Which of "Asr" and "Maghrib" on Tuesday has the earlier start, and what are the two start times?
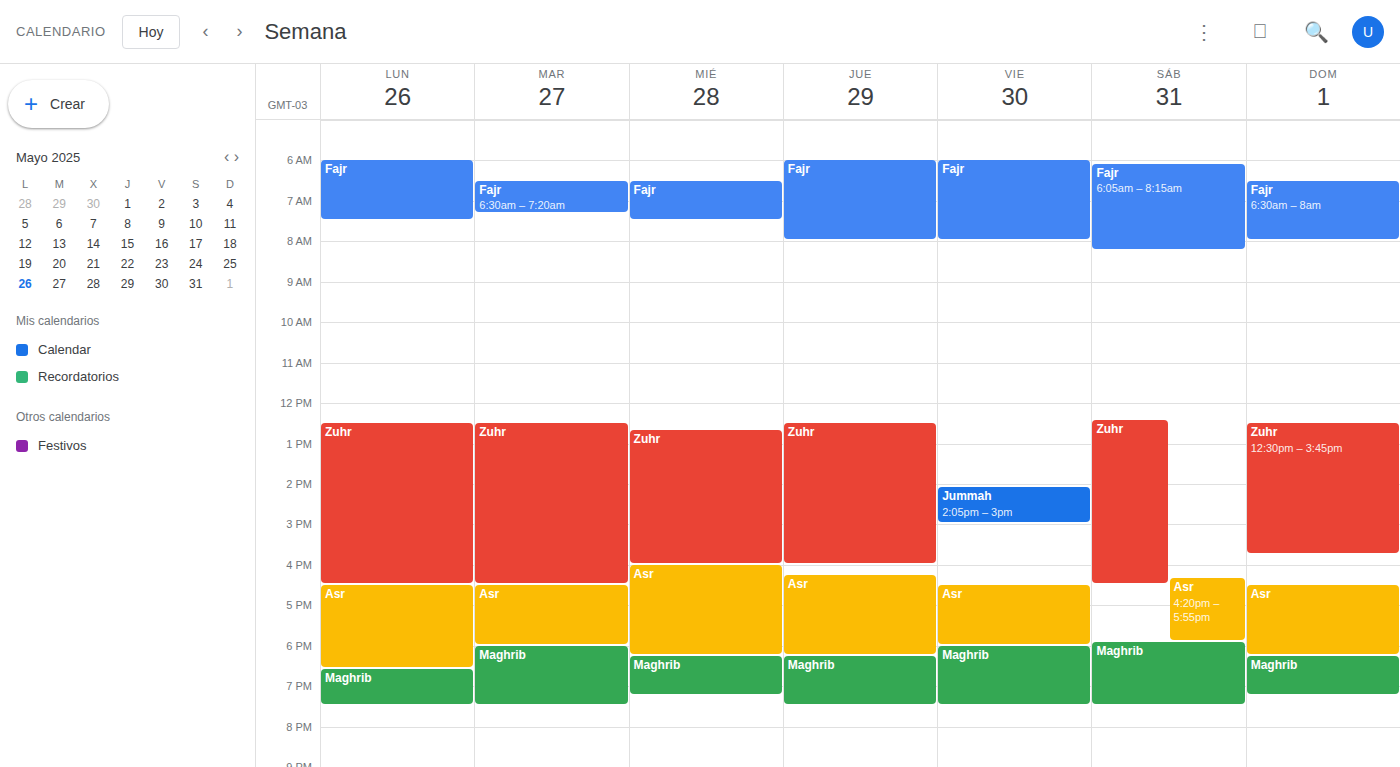
"Asr" 4:30 PM; "Maghrib" 6:00 PM.